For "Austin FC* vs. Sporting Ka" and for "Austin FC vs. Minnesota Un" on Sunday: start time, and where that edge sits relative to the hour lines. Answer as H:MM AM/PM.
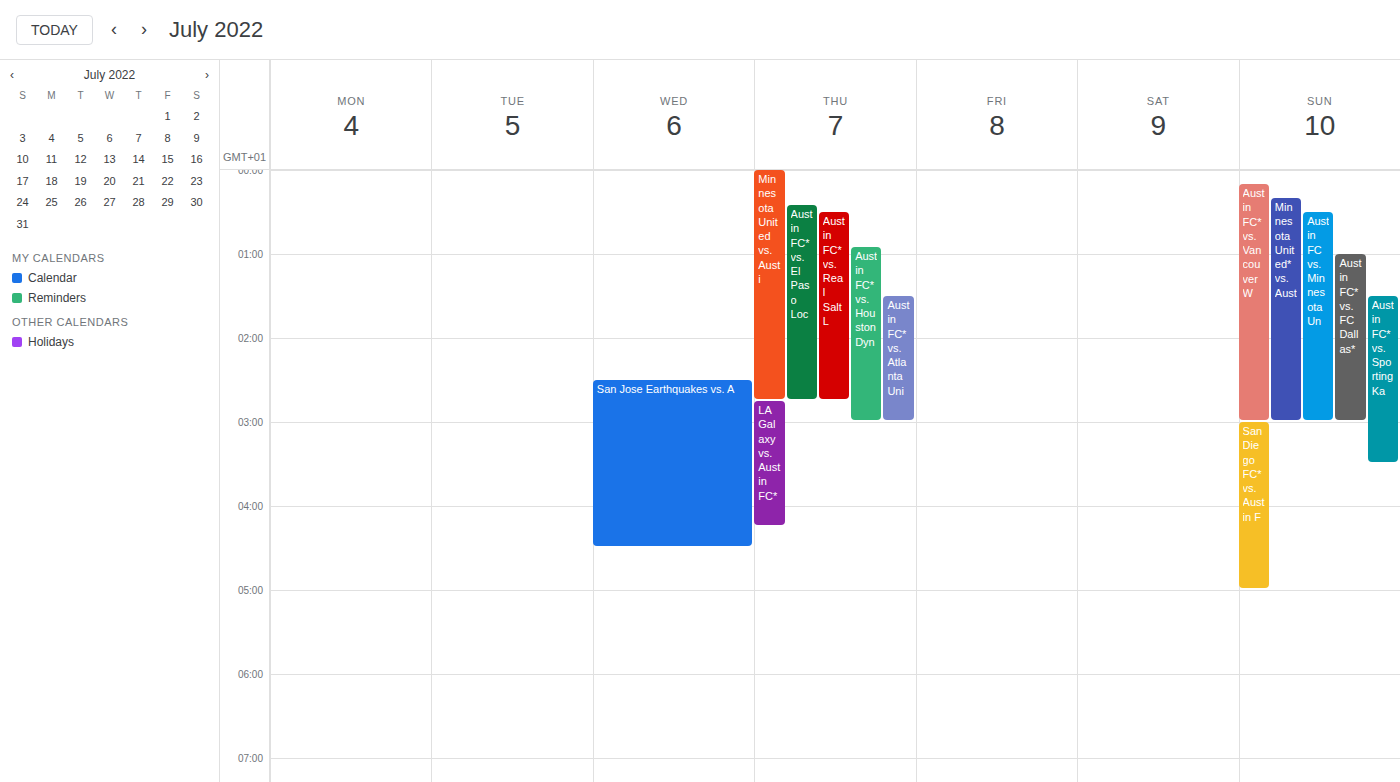
"Austin FC* vs. Sporting Ka": 1:30 AM, halfway between the 1 AM and 2 AM lines. "Austin FC vs. Minnesota Un": 12:30 AM, halfway between the 12 AM and 1 AM lines.